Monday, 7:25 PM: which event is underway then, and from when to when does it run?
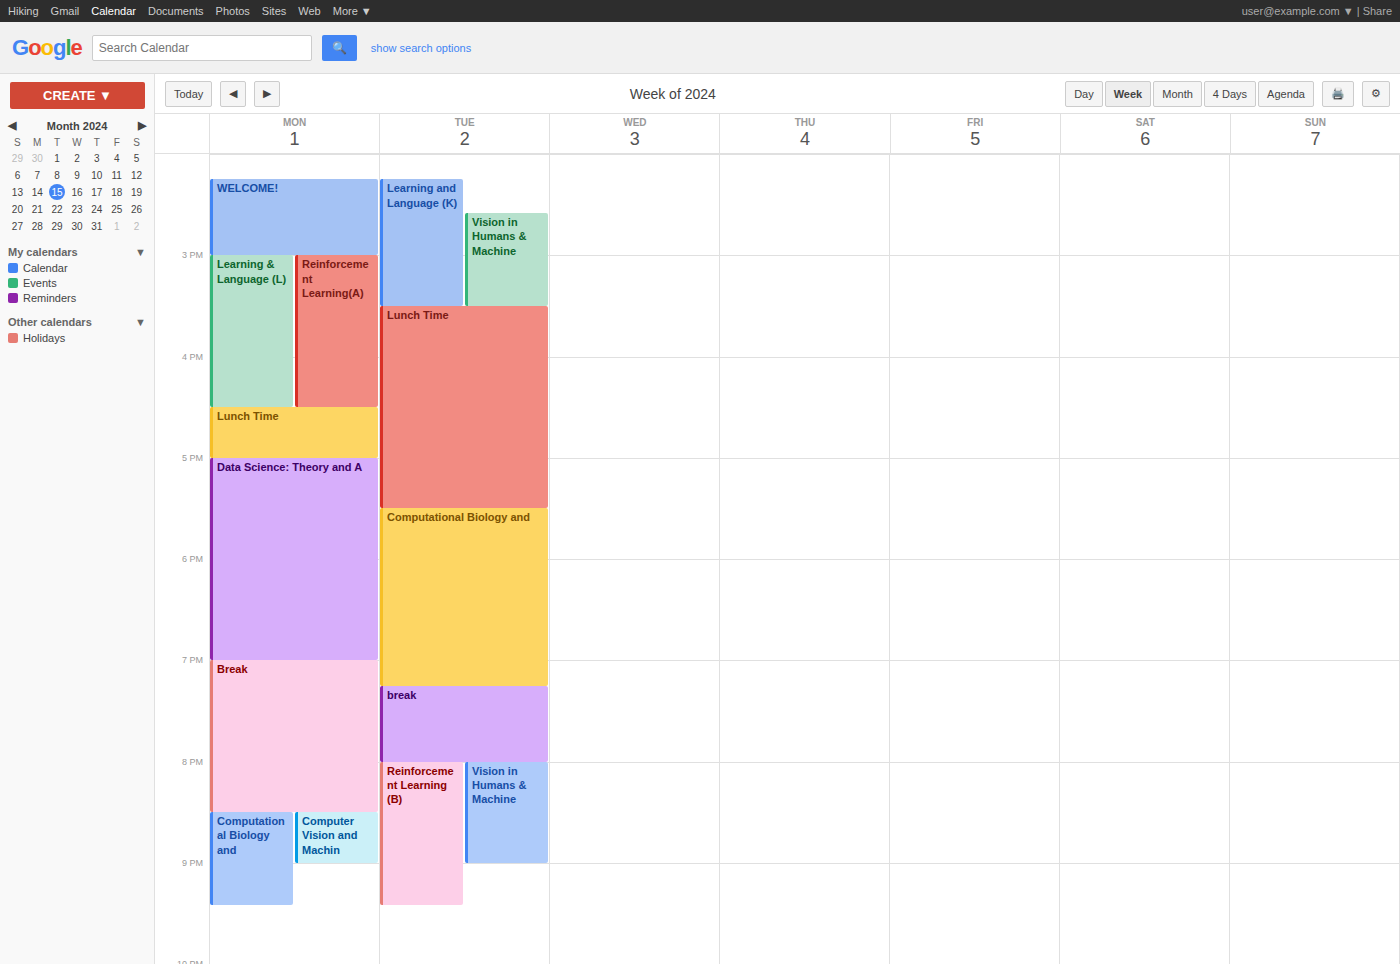
"Break", 7:00 PM to 8:30 PM